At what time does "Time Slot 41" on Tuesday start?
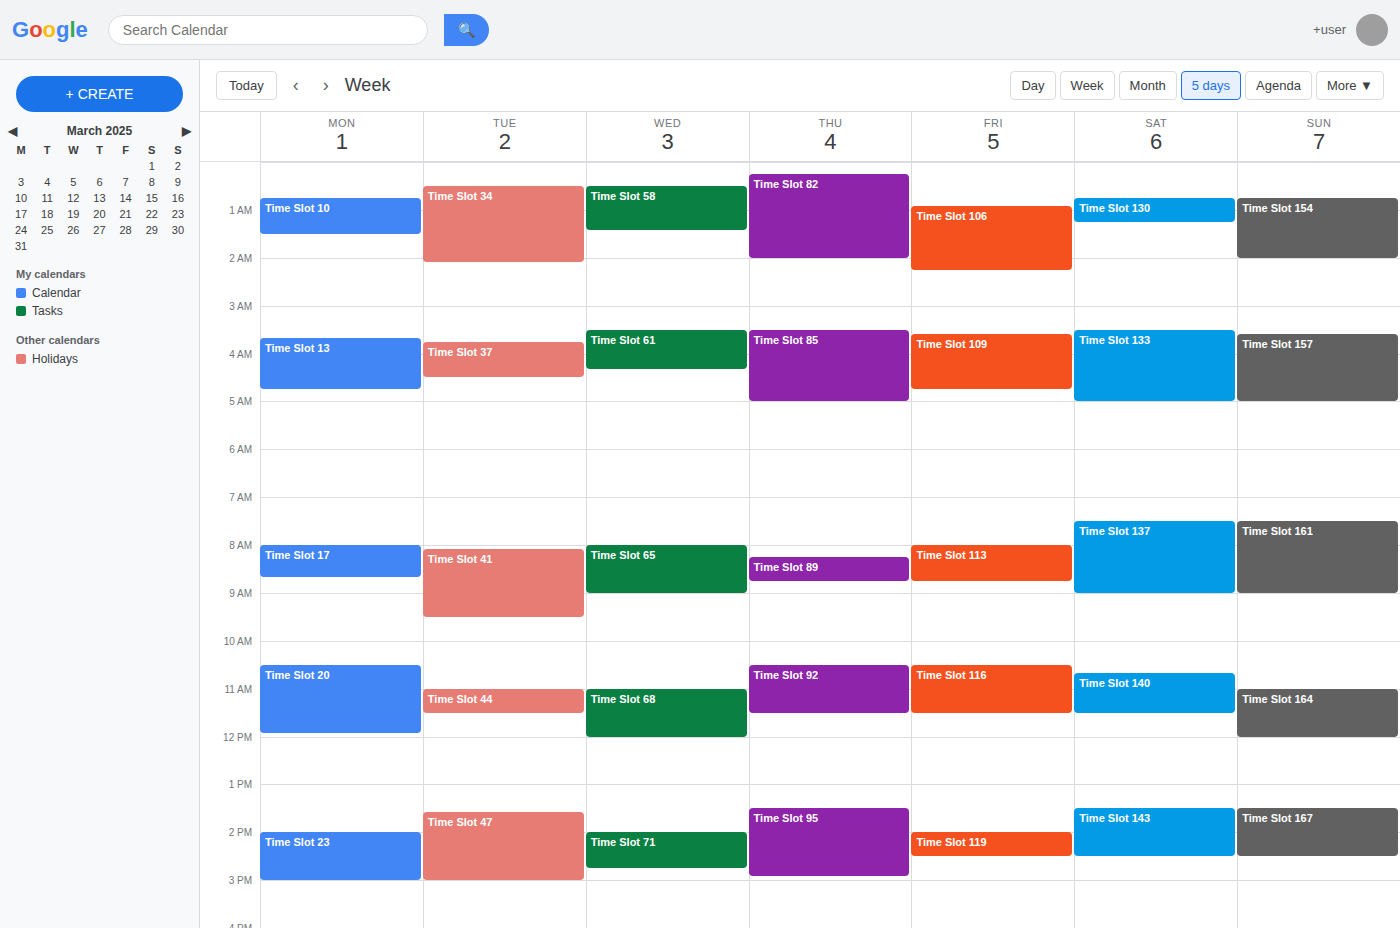
8:05 AM